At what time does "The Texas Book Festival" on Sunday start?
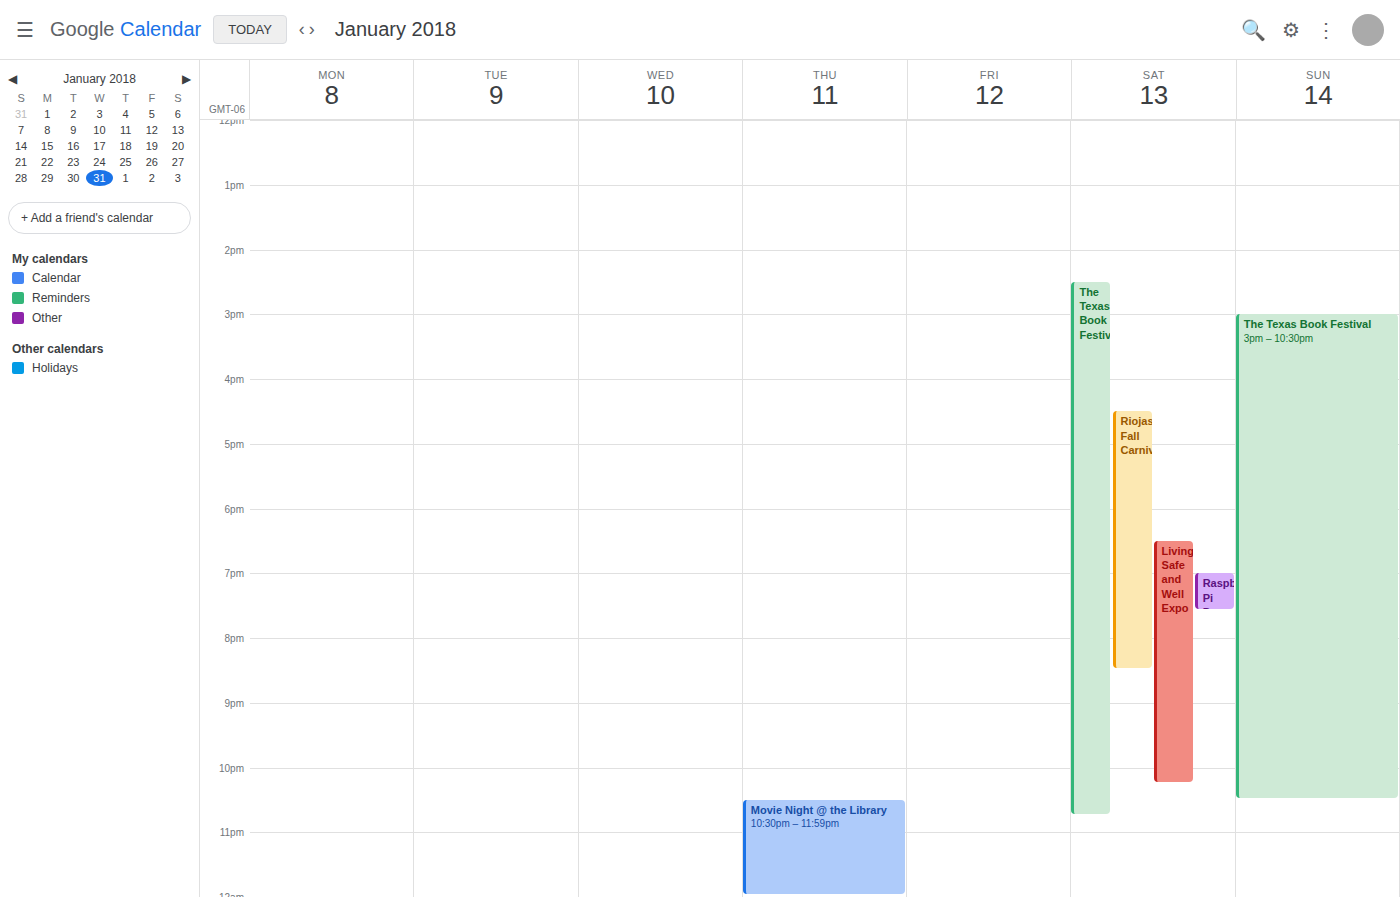
15:00